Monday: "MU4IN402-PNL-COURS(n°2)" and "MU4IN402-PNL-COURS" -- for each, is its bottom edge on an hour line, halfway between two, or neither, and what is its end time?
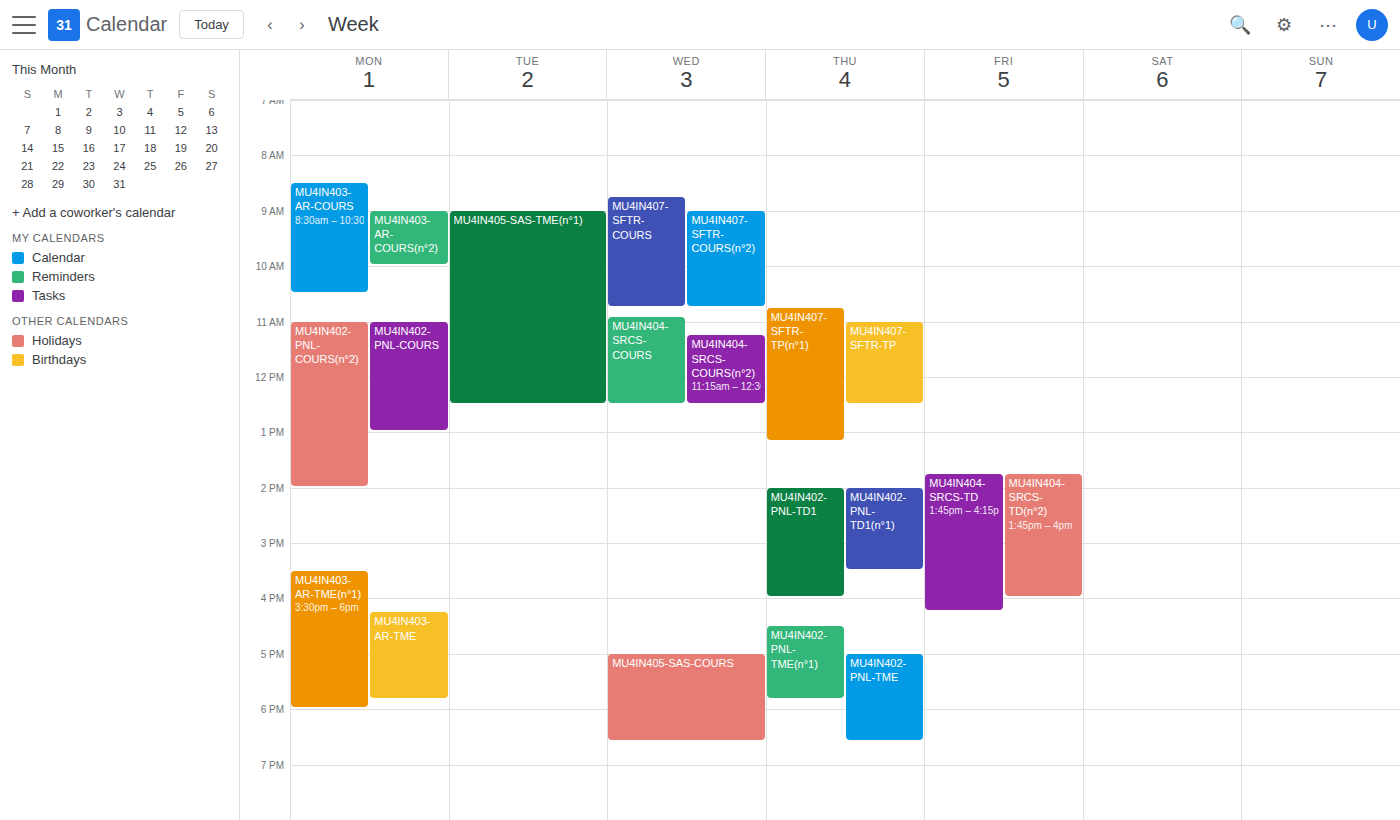
"MU4IN402-PNL-COURS(n°2)": 2:00 PM, exactly on the 2 PM line. "MU4IN402-PNL-COURS": 1:00 PM, exactly on the 1 PM line.